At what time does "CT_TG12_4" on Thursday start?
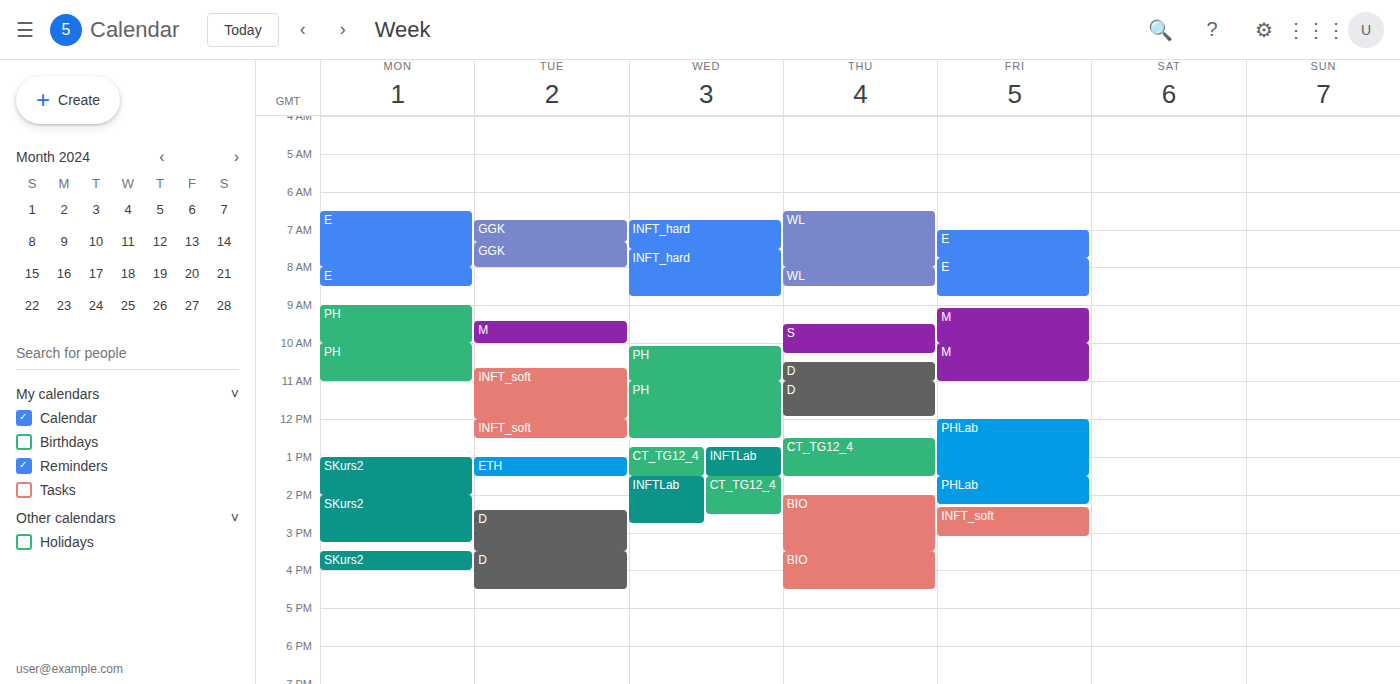
12:30 PM